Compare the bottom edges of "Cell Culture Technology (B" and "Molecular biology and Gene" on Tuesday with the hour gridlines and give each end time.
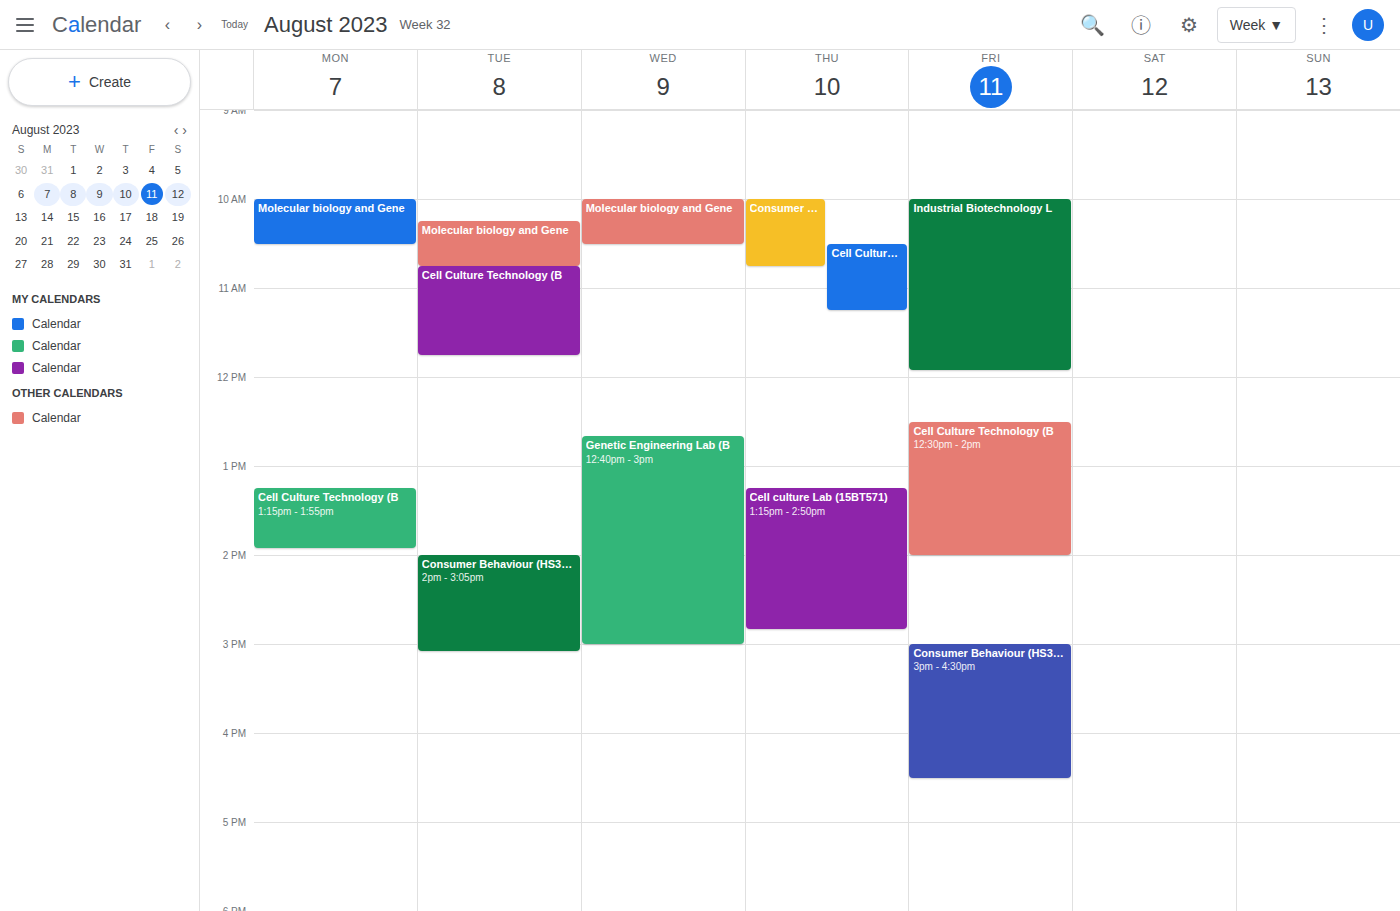
"Cell Culture Technology (B": 11:45 AM, neither: three quarters of the way from the 11 AM line to the 12 PM line. "Molecular biology and Gene": 10:45 AM, neither: three quarters of the way from the 10 AM line to the 11 AM line.